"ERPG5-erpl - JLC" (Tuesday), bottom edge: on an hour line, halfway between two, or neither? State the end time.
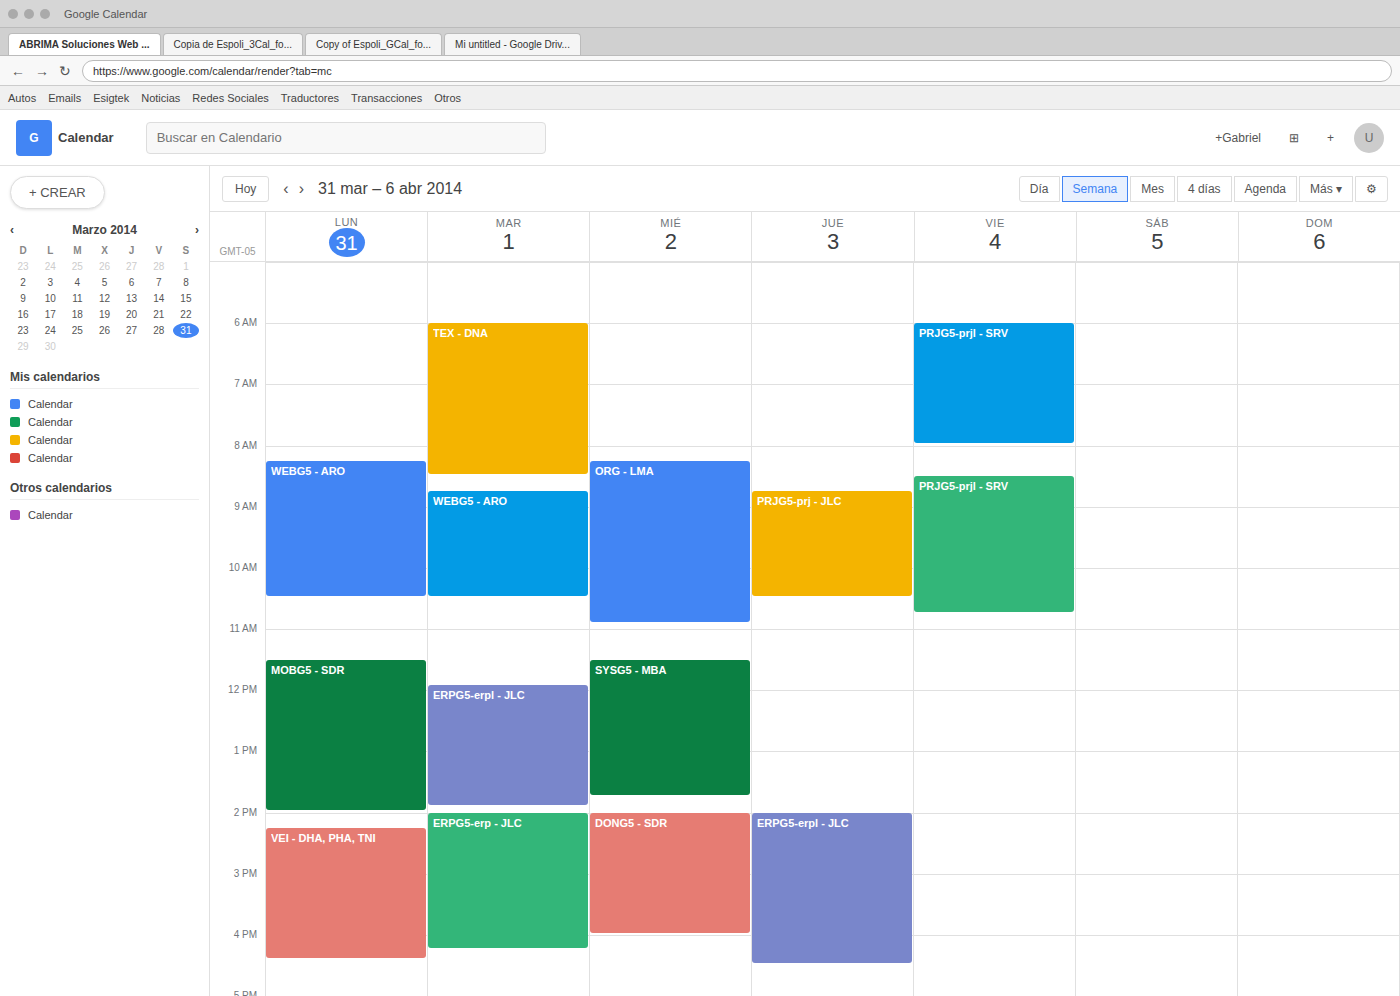
13:55 -- neither: 55 minutes below the 13:00 line and 5 minutes above the 14:00 line.